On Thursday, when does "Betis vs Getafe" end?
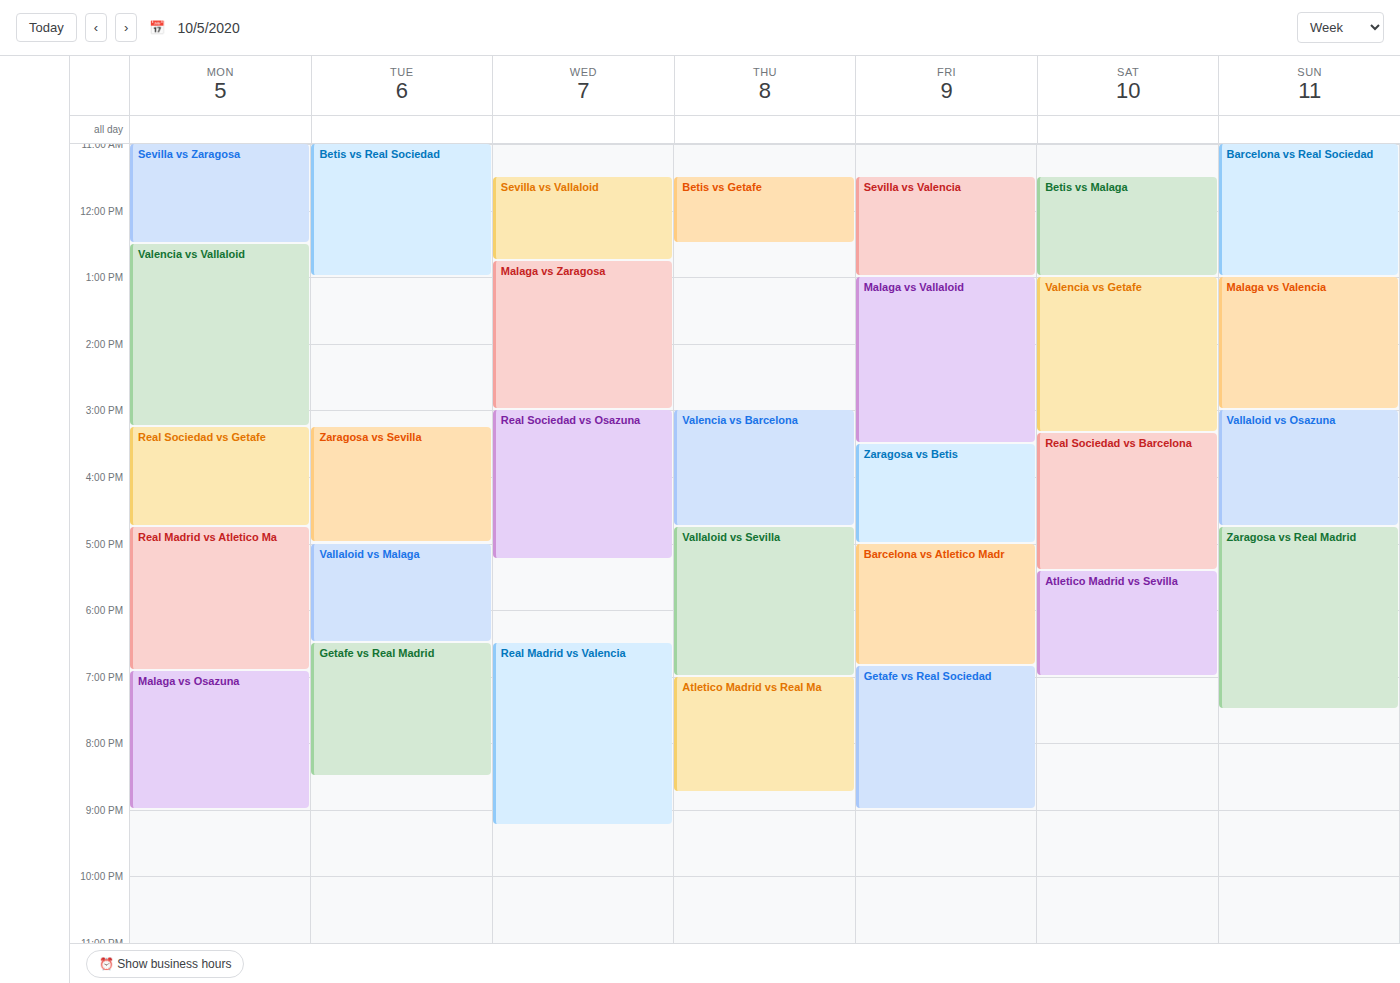
12:30